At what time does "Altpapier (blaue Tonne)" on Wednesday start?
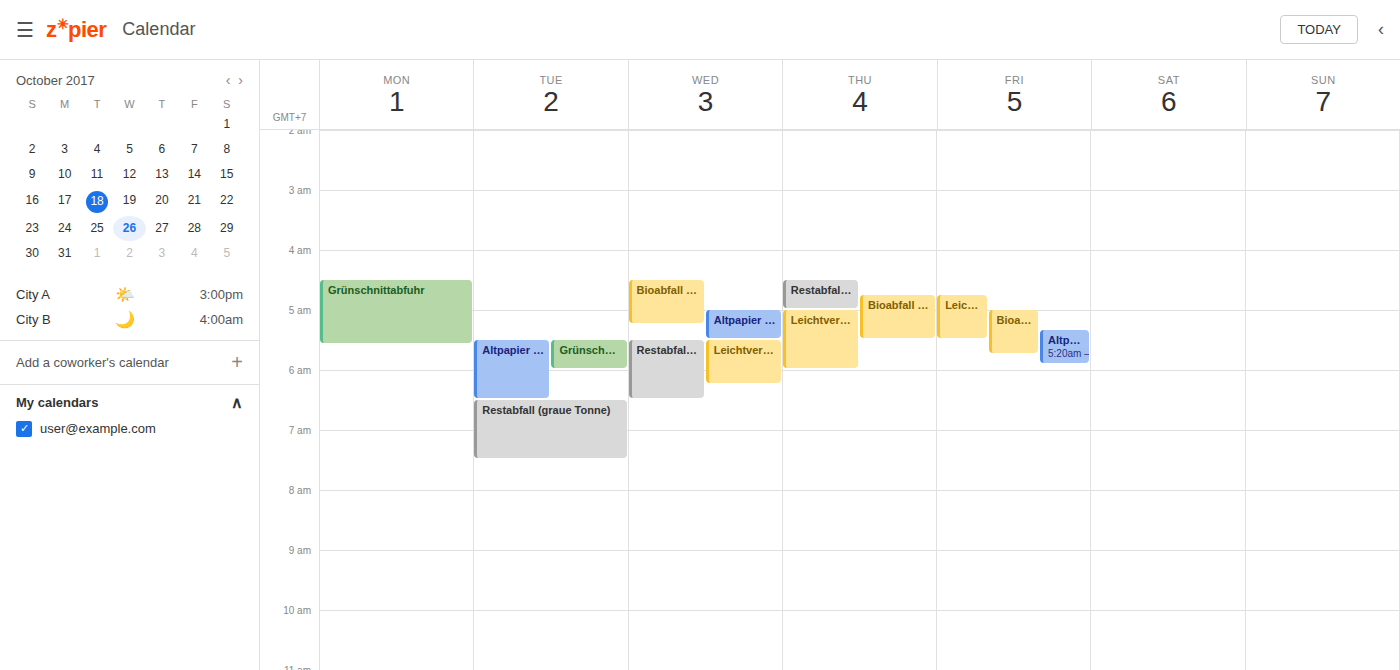
5:00 AM